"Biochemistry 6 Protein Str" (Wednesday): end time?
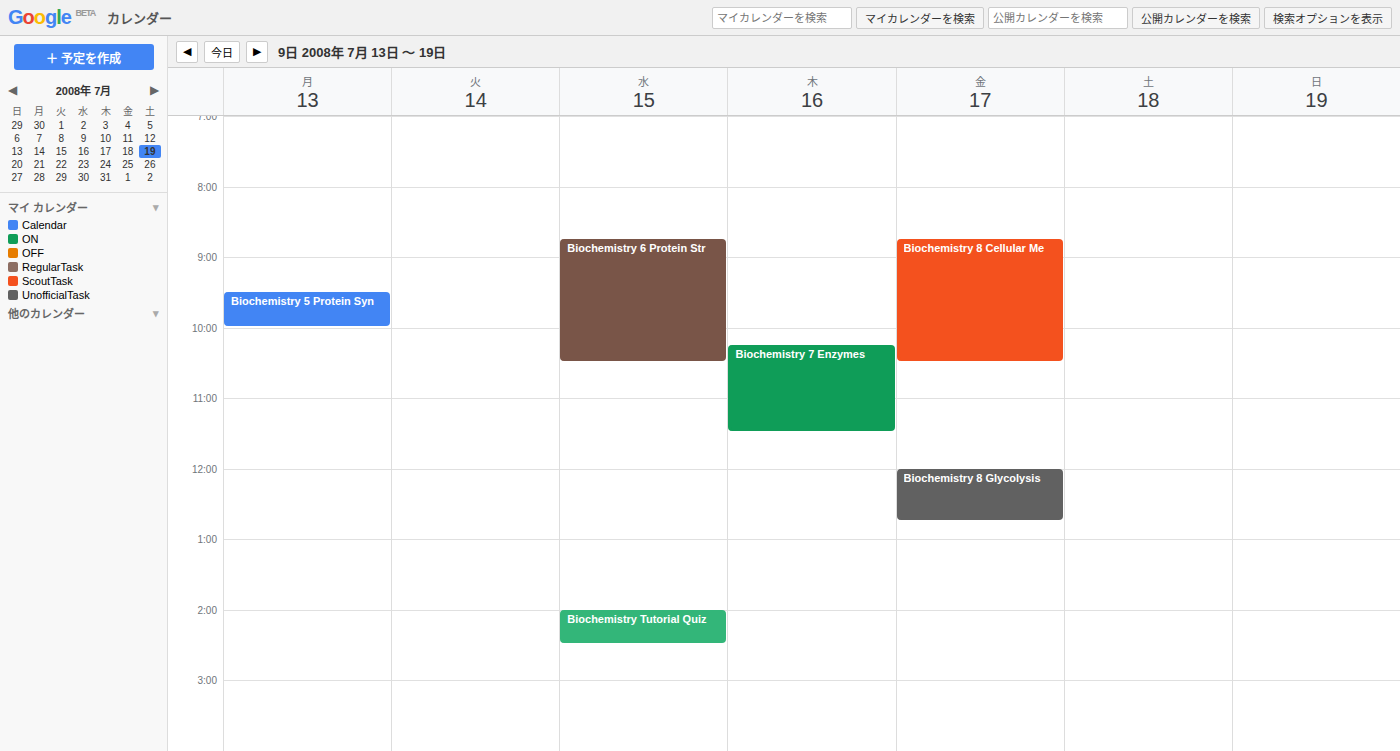
10:30 AM